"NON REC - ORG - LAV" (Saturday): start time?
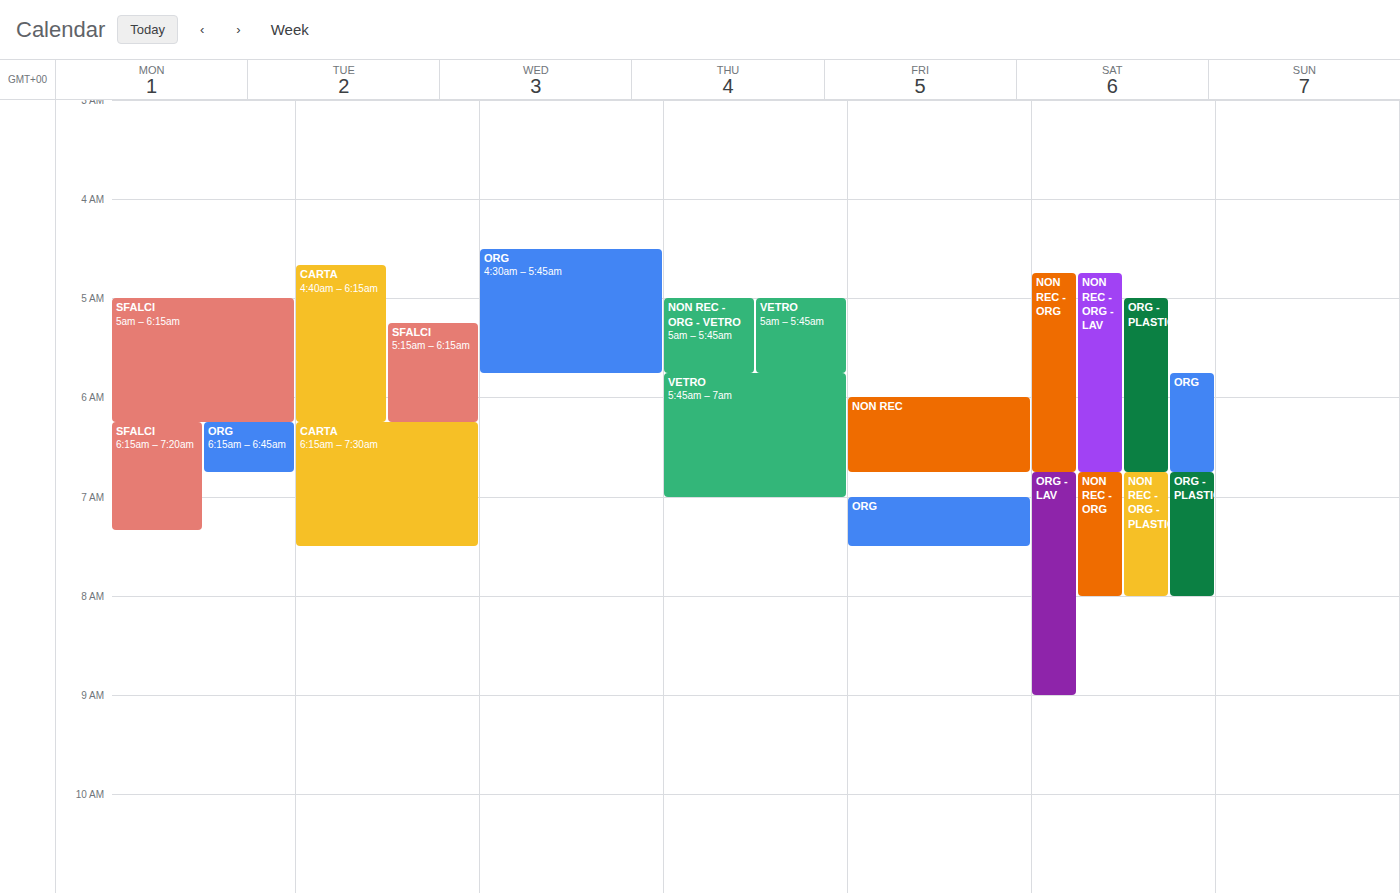
4:45 AM